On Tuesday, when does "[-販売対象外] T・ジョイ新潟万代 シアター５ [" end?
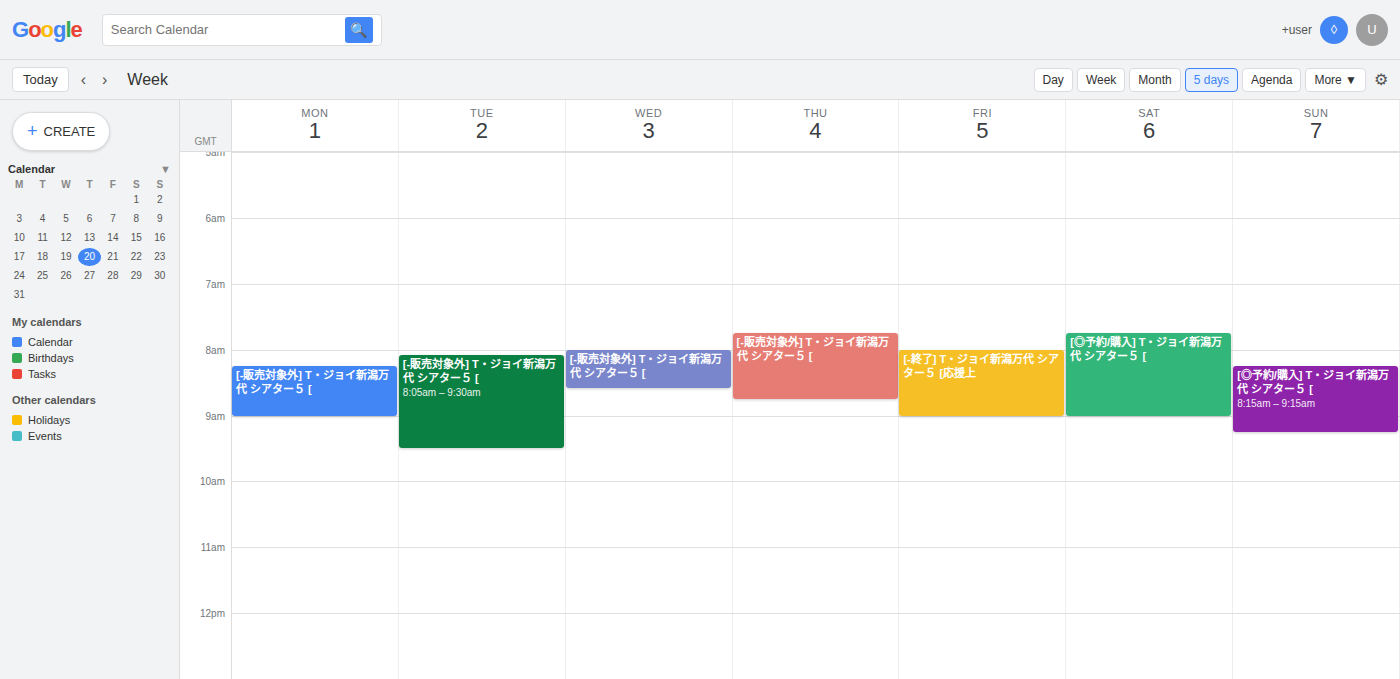
09:30